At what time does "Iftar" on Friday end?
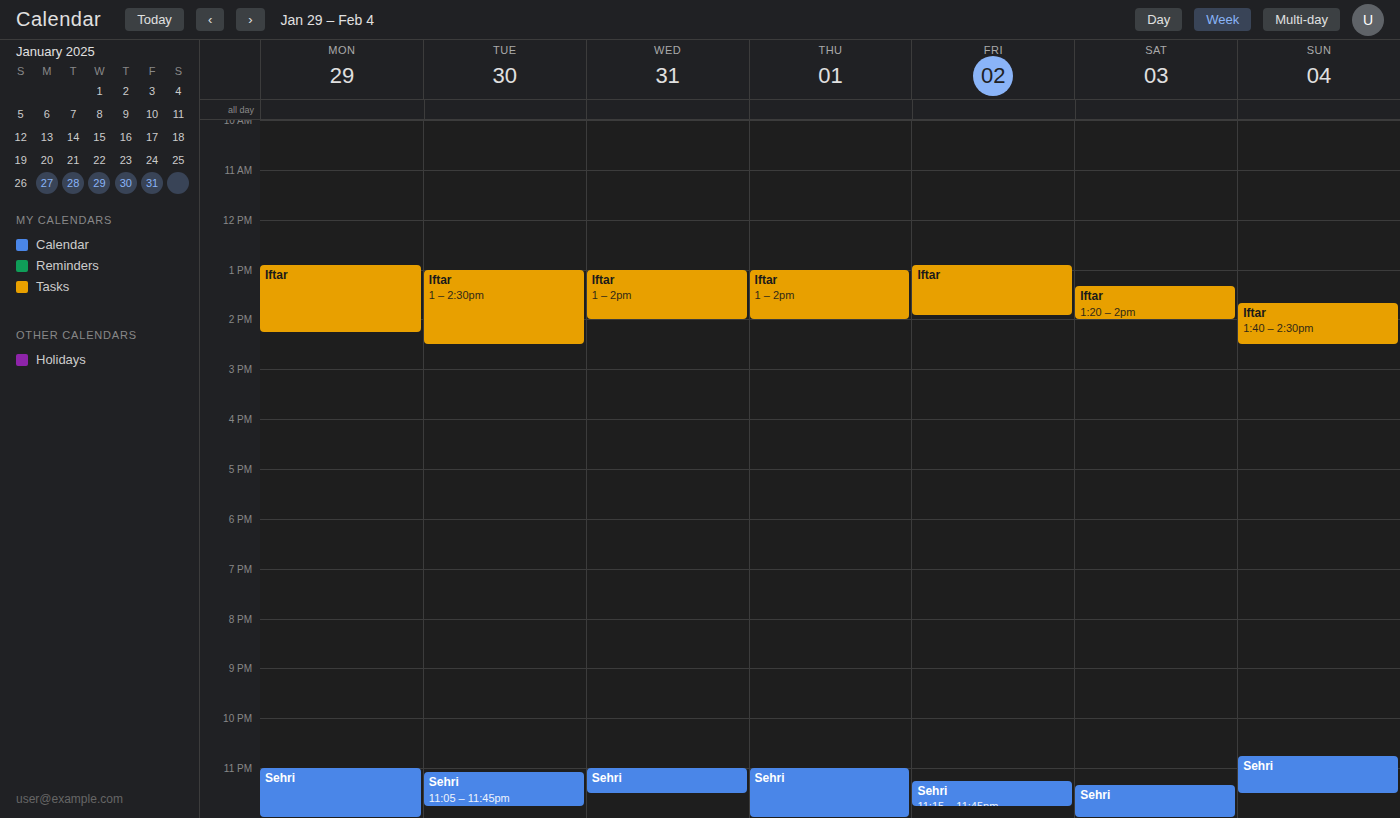
1:55 PM